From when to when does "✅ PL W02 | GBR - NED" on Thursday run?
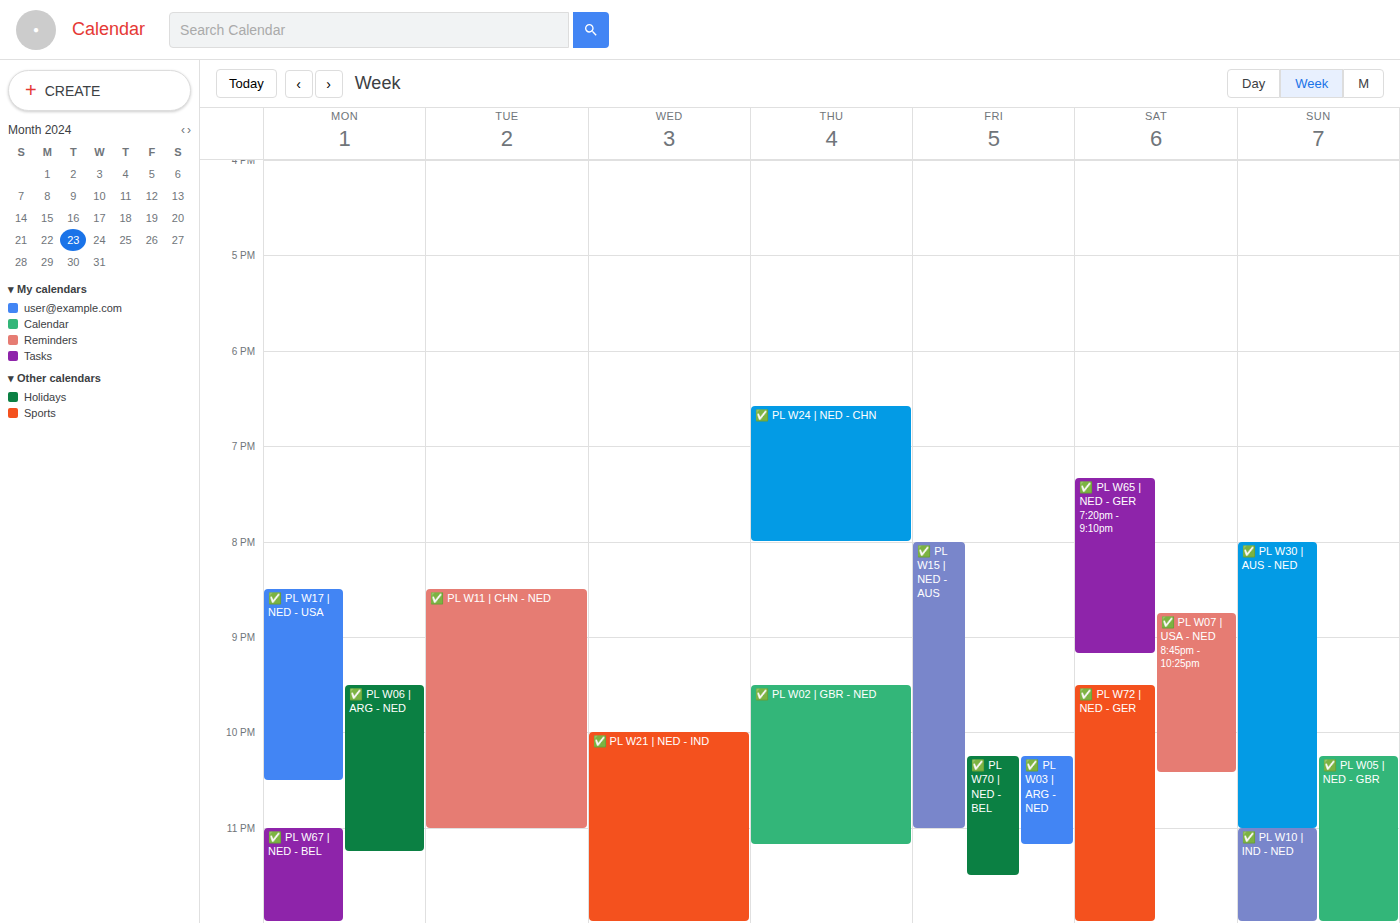
9:30 PM to 11:10 PM